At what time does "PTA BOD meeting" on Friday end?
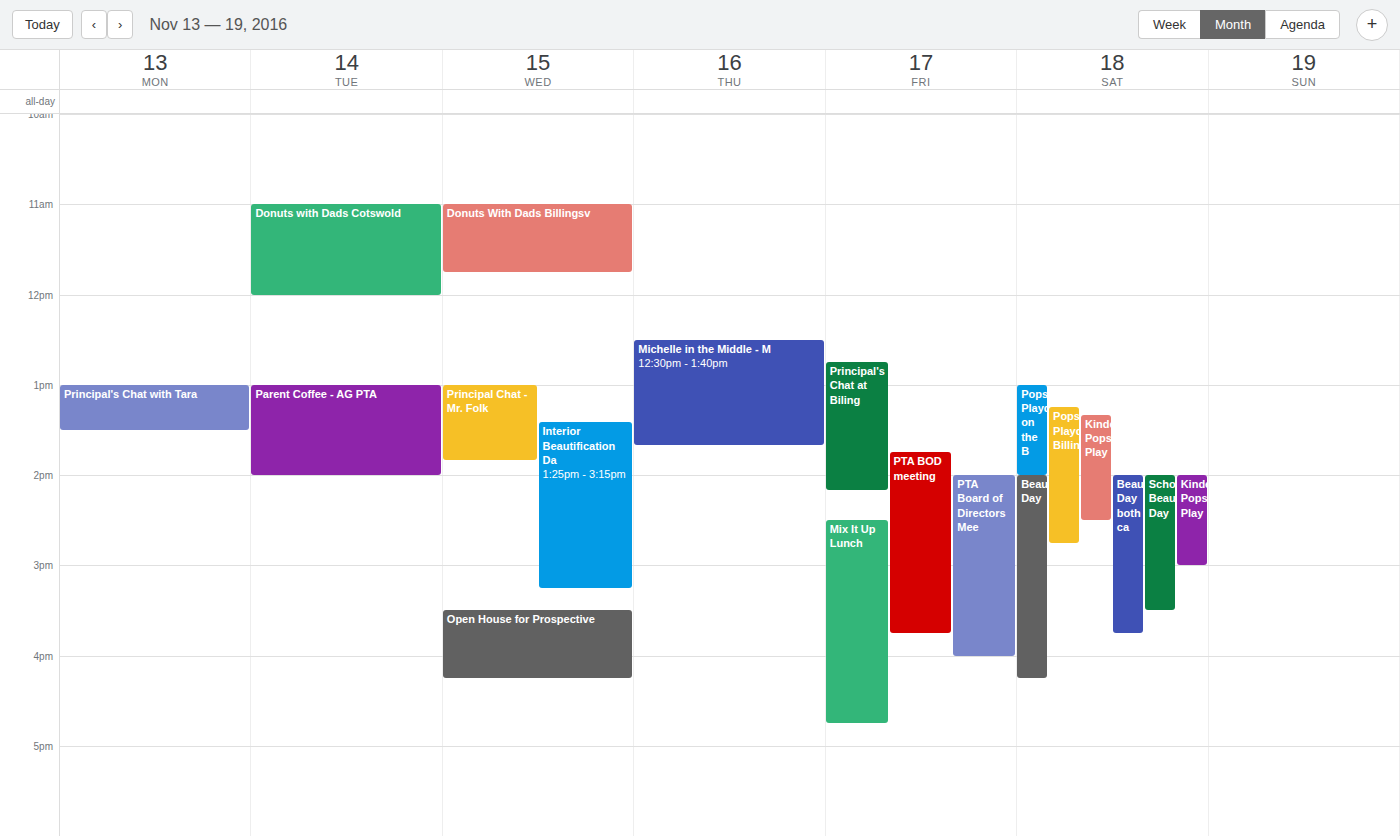
3:45 PM